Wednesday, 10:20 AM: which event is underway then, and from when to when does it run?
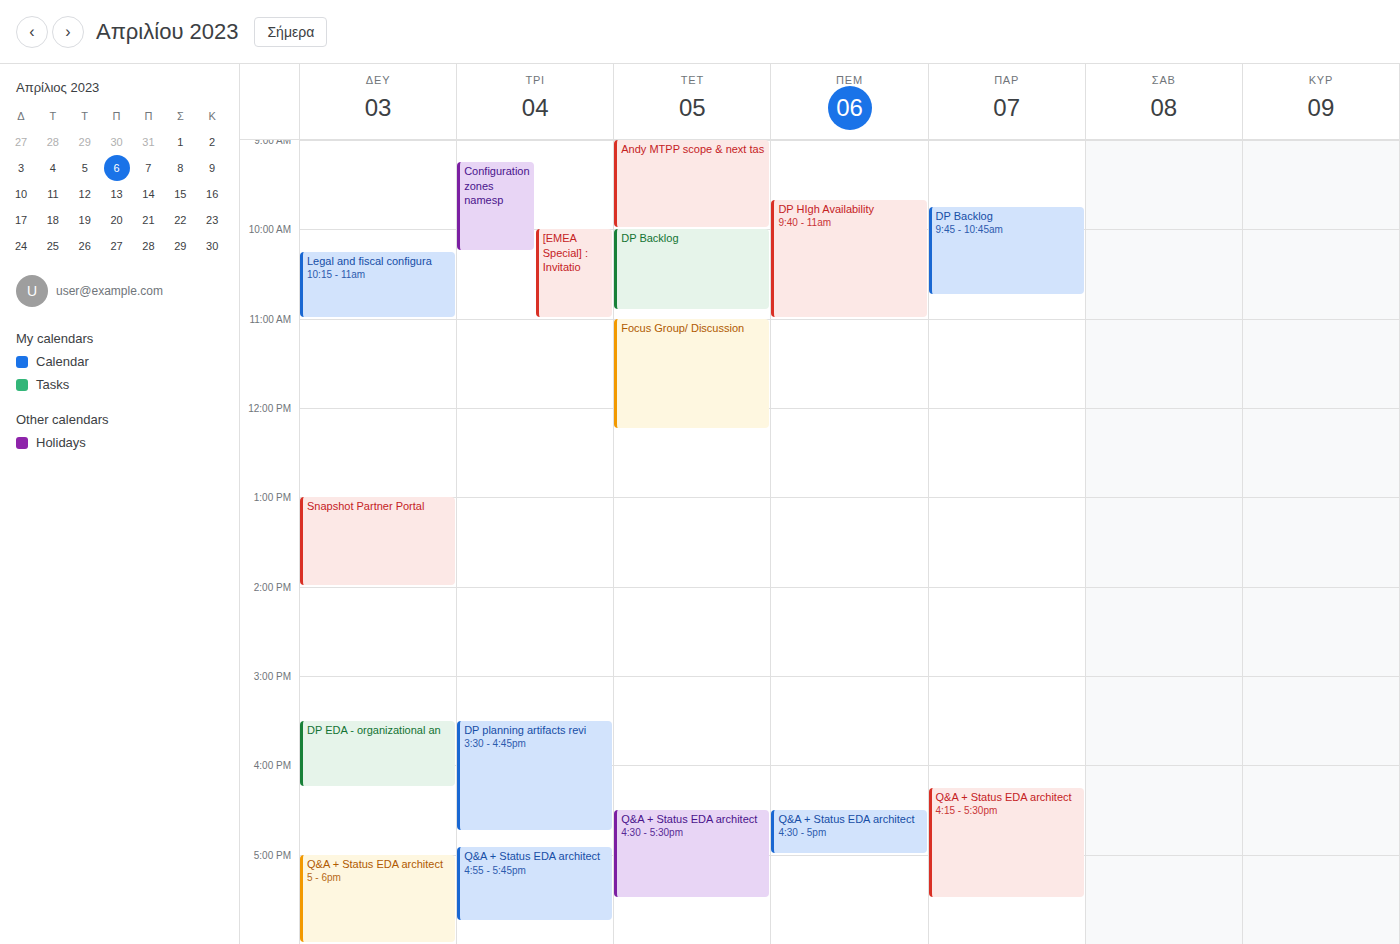
"DP Backlog", 10:00 AM to 10:55 AM